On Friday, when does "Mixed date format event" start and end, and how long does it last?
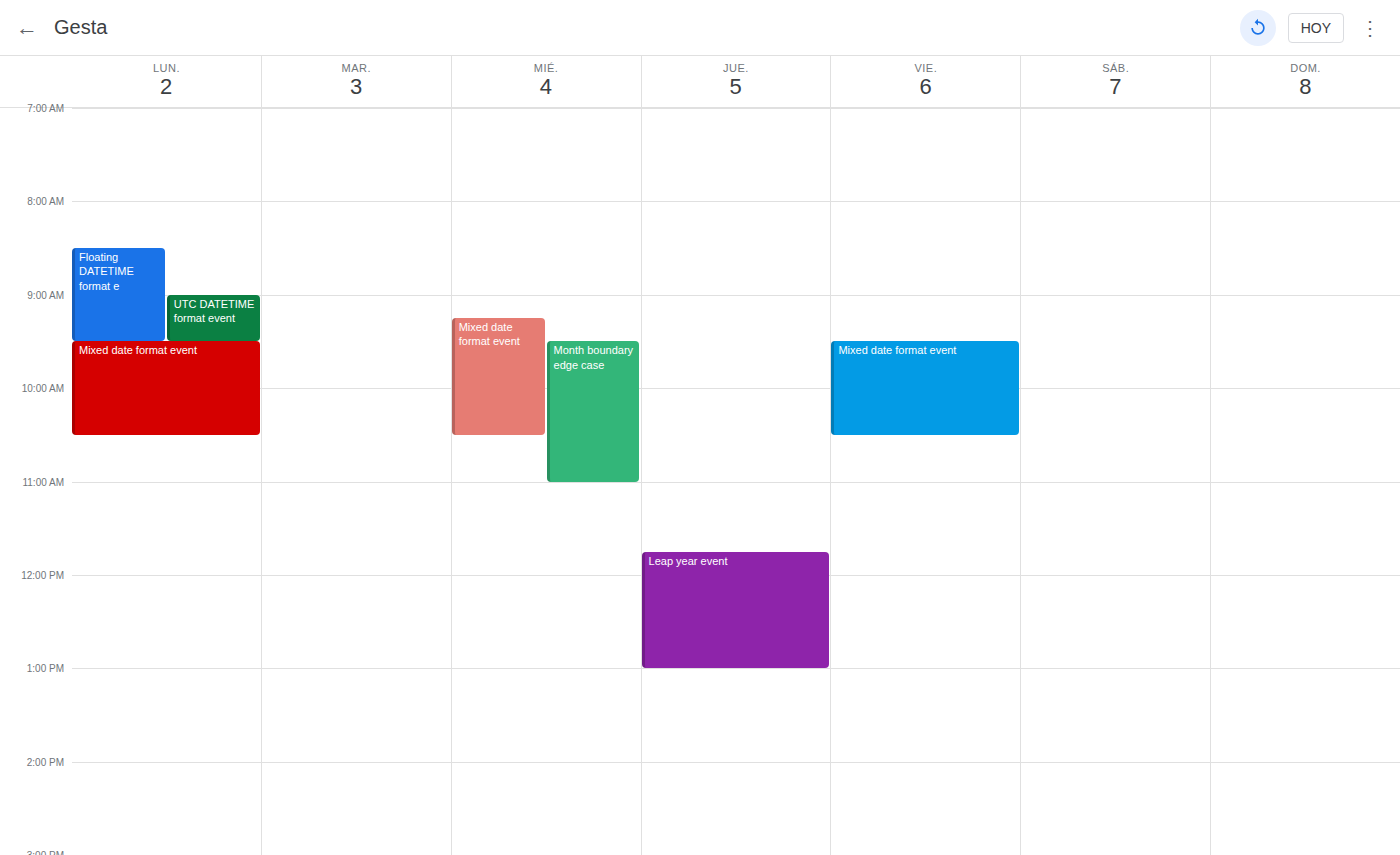
9:30 AM to 10:30 AM, 1 hour